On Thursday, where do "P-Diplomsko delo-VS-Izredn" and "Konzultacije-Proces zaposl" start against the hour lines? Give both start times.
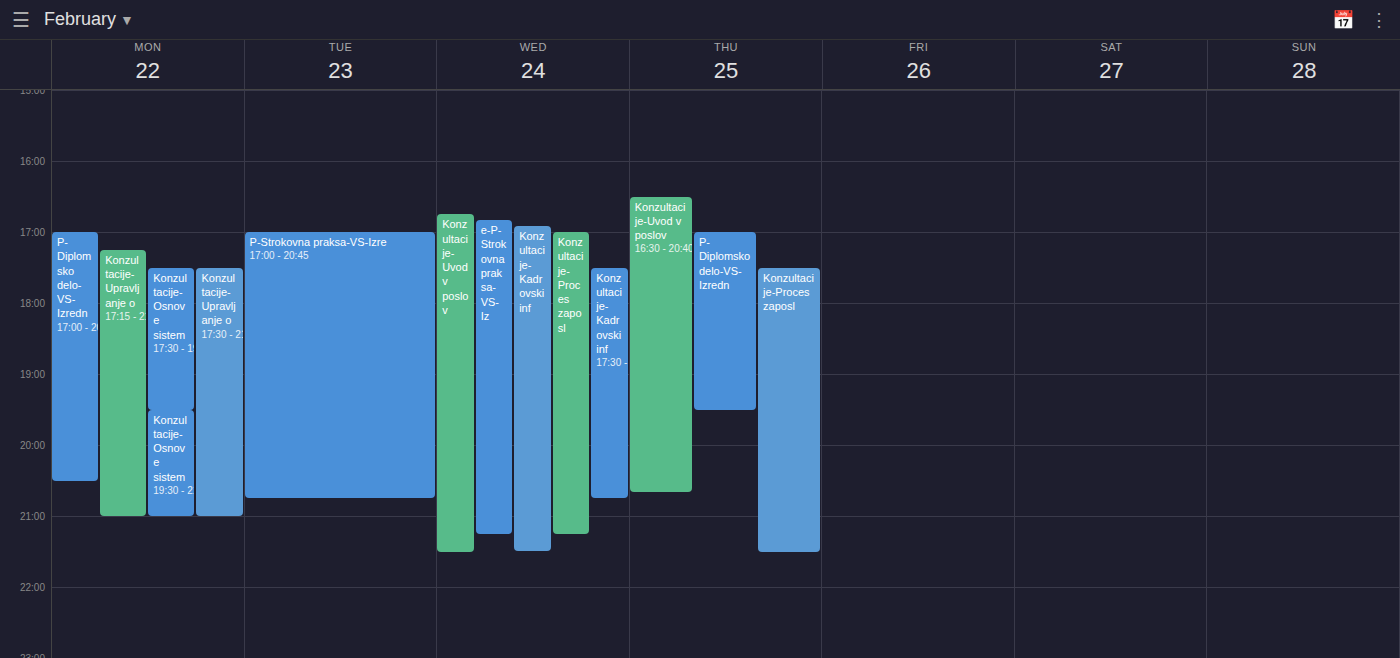
"P-Diplomsko delo-VS-Izredn": 17:00, exactly on the 17:00 line. "Konzultacije-Proces zaposl": 17:30, halfway between the 17:00 and 18:00 lines.